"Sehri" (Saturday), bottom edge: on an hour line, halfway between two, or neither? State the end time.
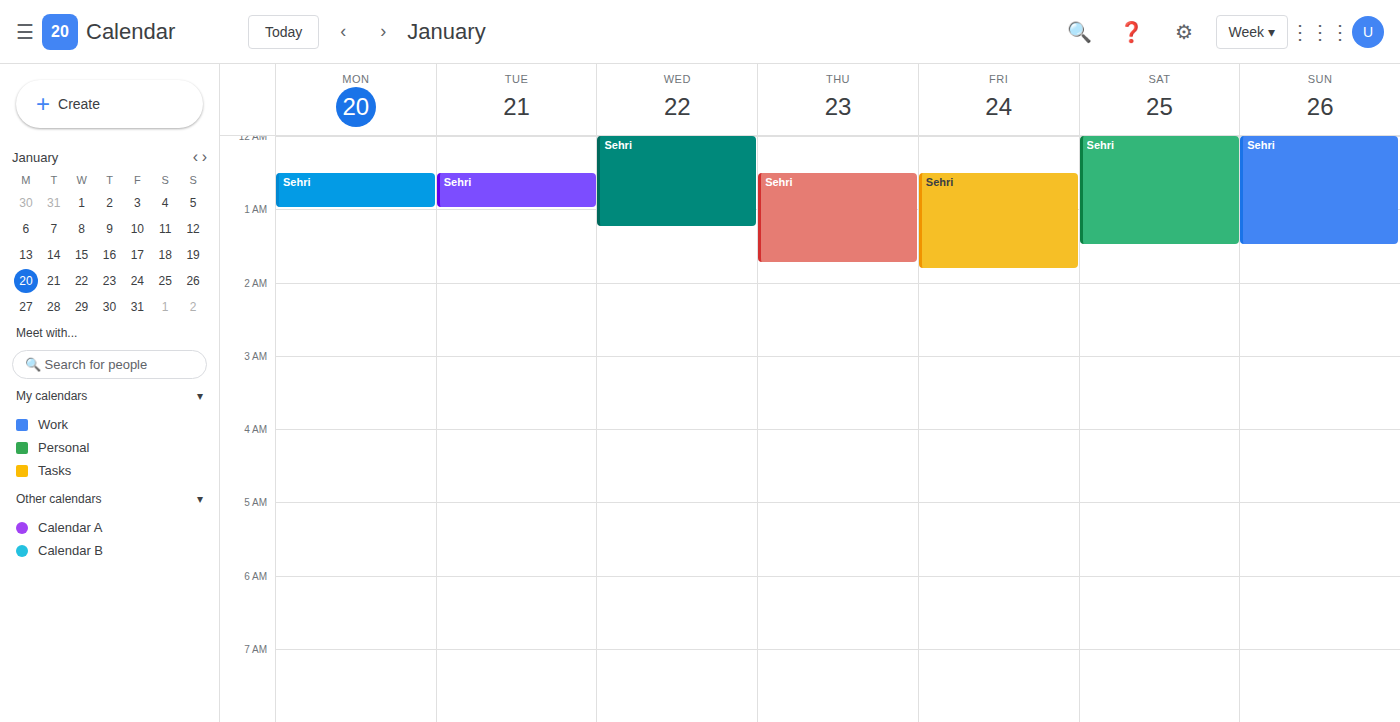
1:30 AM -- halfway between the 1 AM and 2 AM lines.